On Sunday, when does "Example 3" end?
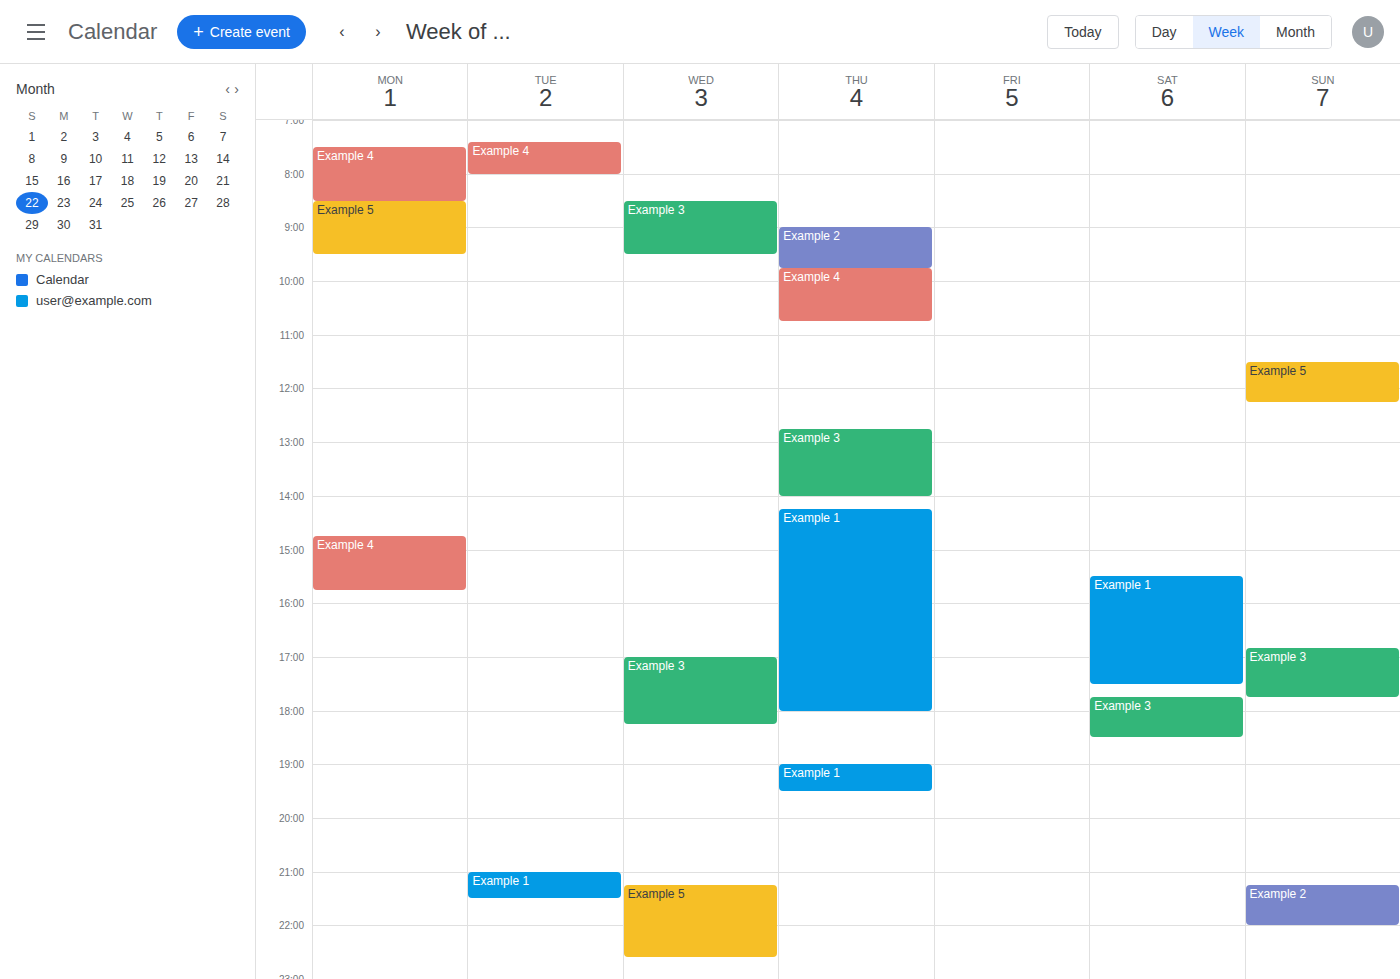
5:45 PM